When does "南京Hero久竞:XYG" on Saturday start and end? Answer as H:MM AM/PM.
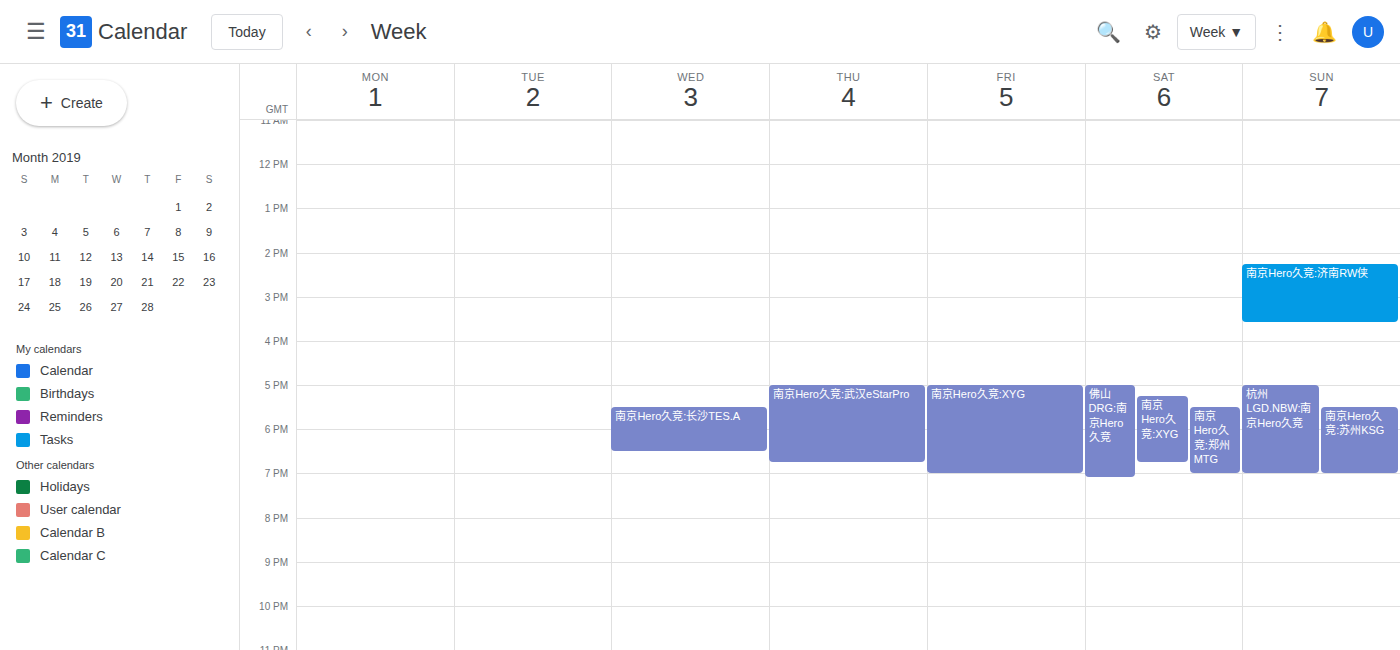
5:15 PM to 6:45 PM